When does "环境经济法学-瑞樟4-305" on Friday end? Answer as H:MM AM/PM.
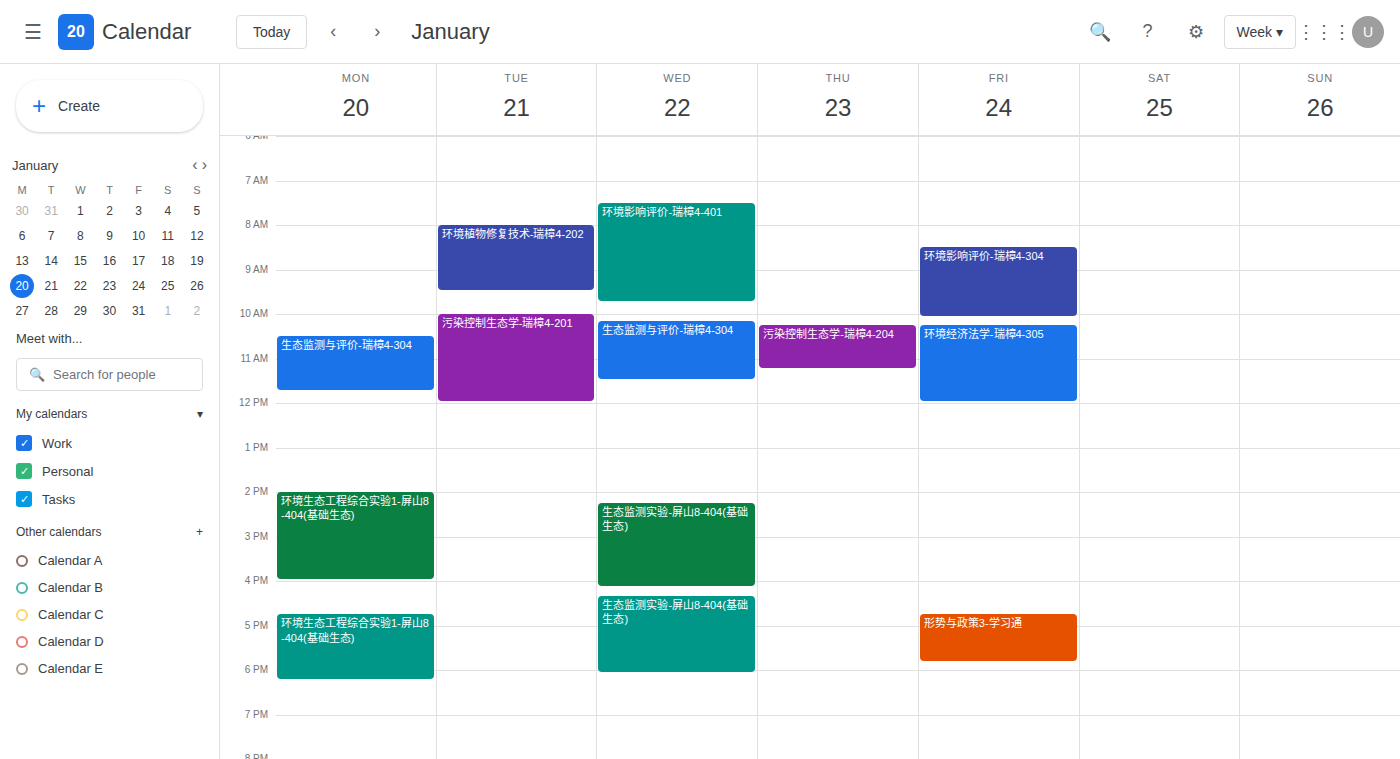
12:00 PM